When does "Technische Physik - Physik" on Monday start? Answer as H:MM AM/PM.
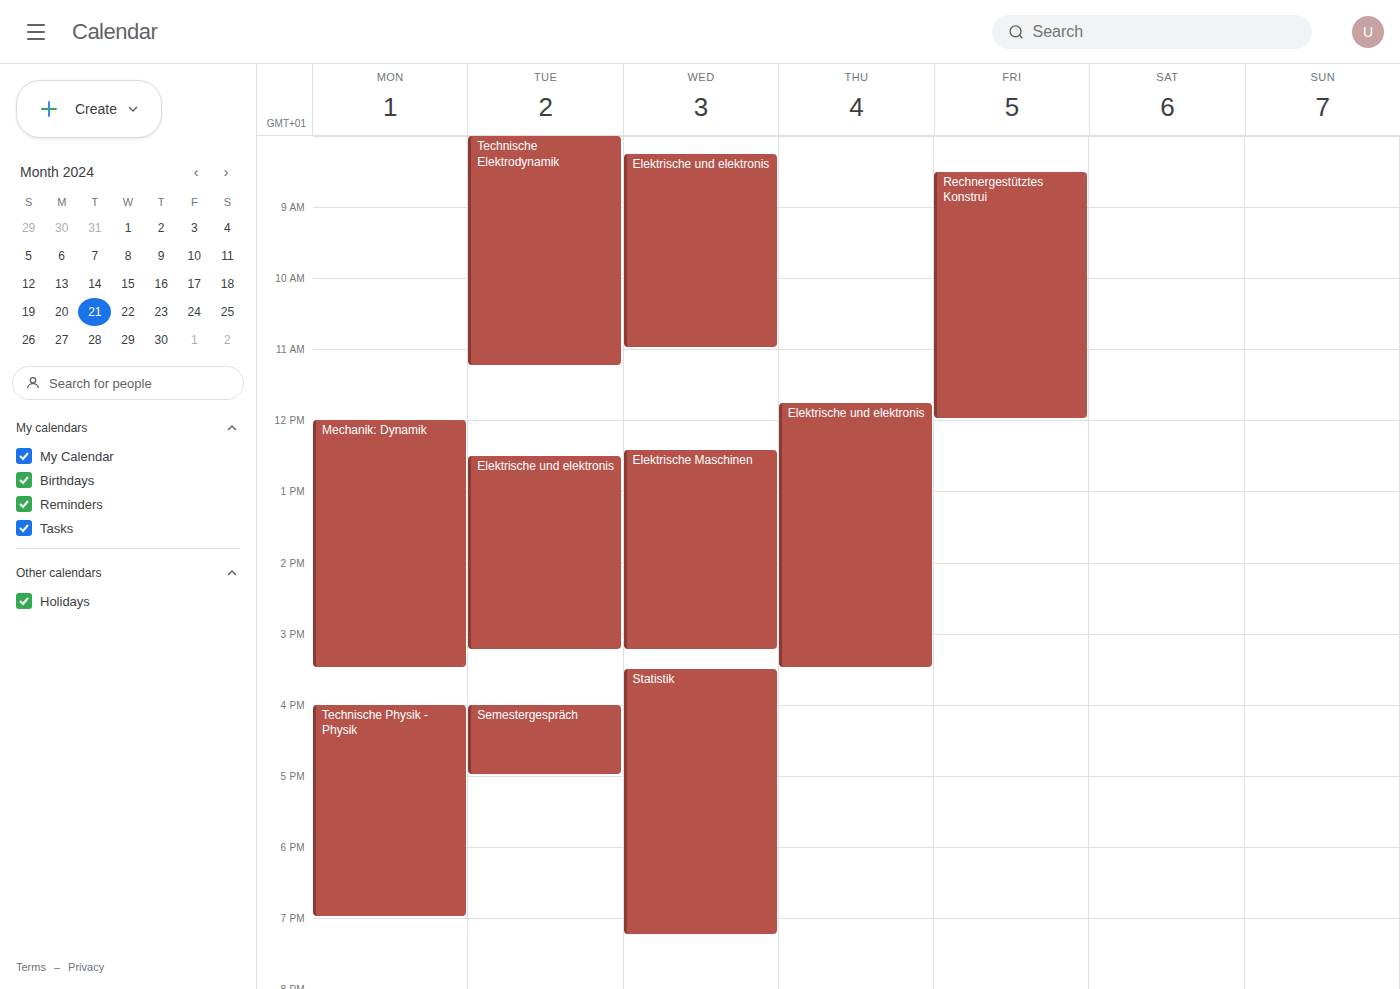
4:00 PM